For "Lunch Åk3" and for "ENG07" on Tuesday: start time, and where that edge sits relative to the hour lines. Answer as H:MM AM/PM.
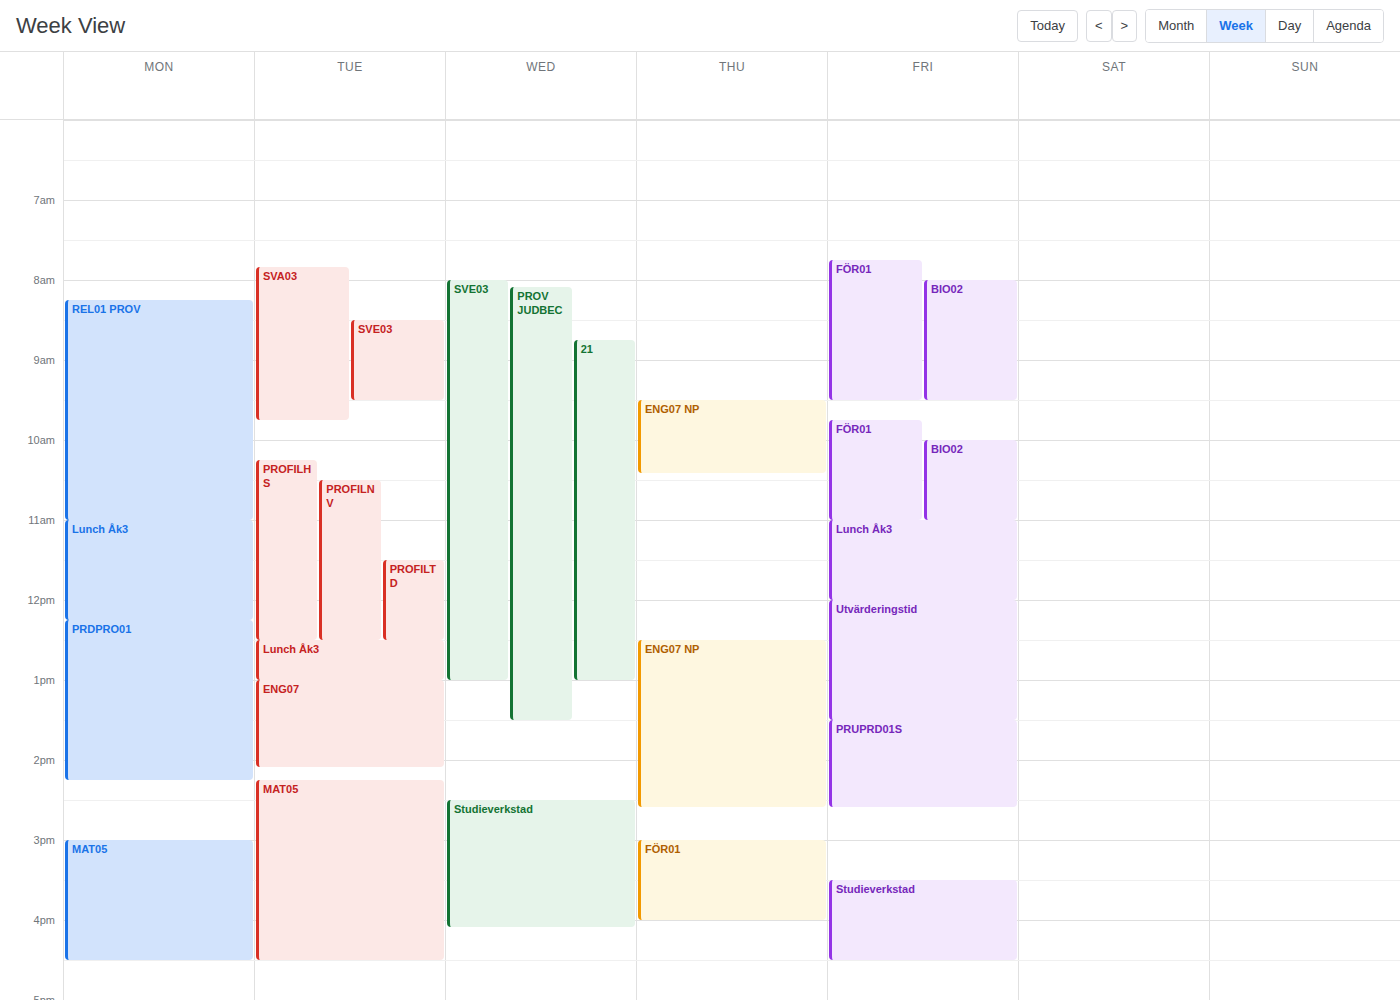
"Lunch Åk3": 12:30 PM, halfway between the 12 PM and 1 PM lines. "ENG07": 1:00 PM, exactly on the 1 PM line.